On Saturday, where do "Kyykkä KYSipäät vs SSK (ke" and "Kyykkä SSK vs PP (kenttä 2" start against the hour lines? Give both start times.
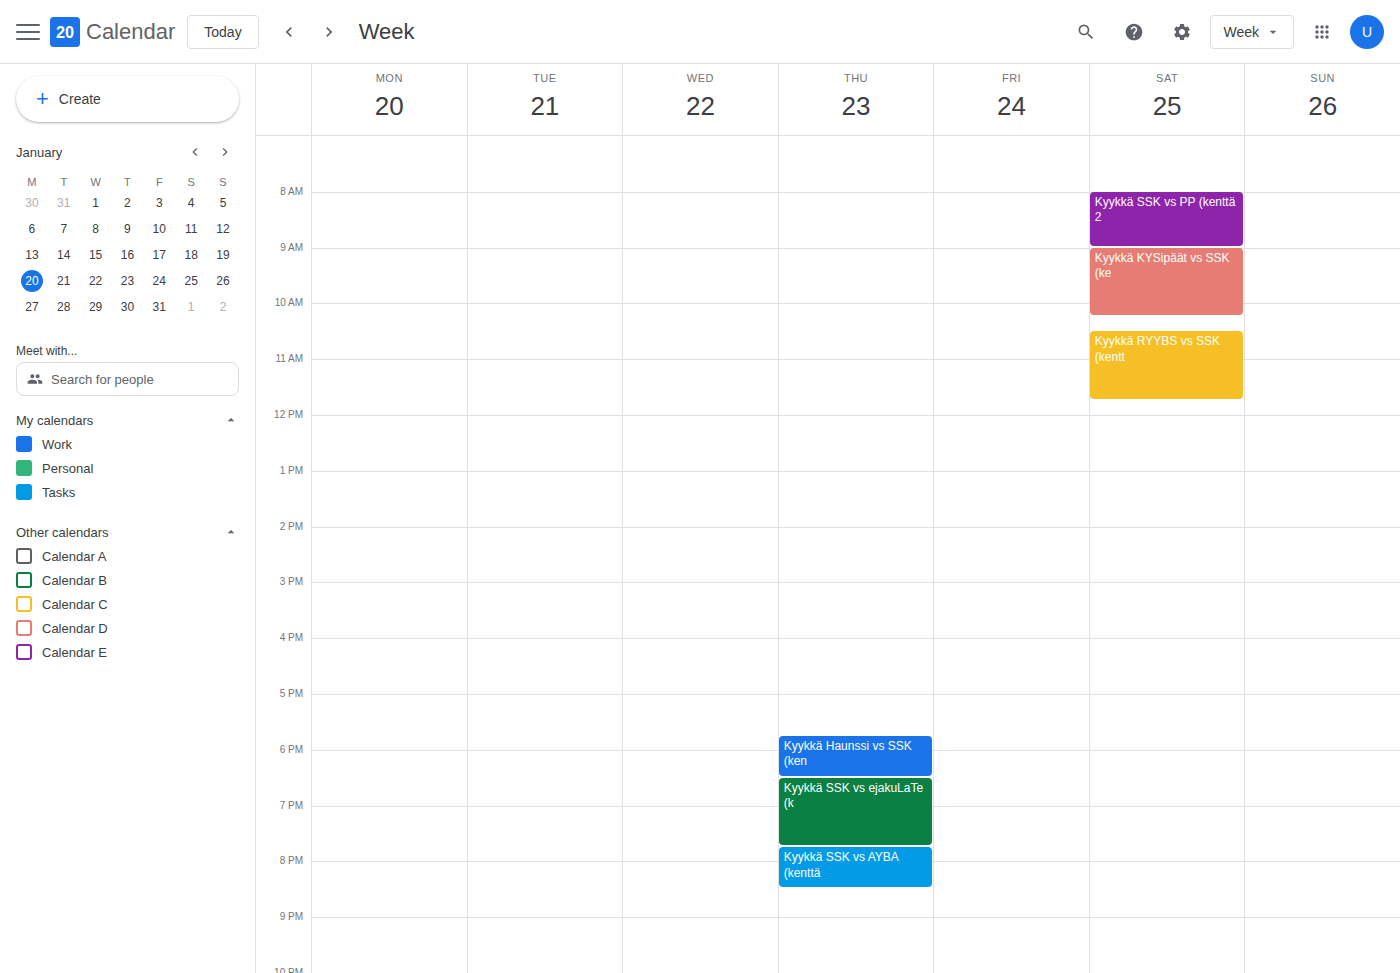
"Kyykkä KYSipäät vs SSK (ke": 9:00 AM, exactly on the 9 AM line. "Kyykkä SSK vs PP (kenttä 2": 8:00 AM, exactly on the 8 AM line.